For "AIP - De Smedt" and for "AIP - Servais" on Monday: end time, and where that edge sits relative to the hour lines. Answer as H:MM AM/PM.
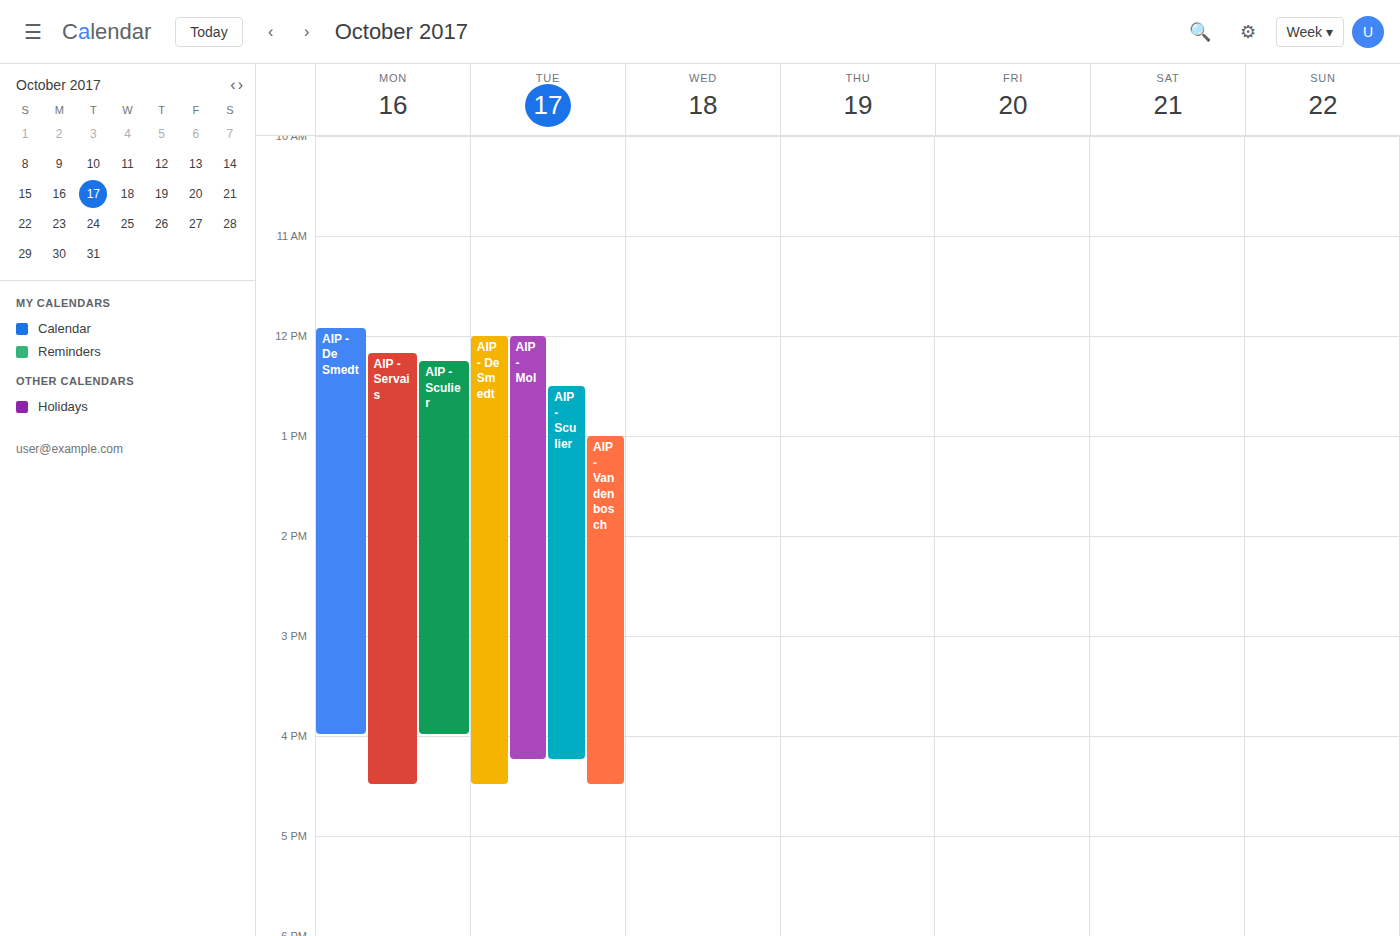
"AIP - De Smedt": 4:00 PM, exactly on the 4 PM line. "AIP - Servais": 4:30 PM, halfway between the 4 PM and 5 PM lines.